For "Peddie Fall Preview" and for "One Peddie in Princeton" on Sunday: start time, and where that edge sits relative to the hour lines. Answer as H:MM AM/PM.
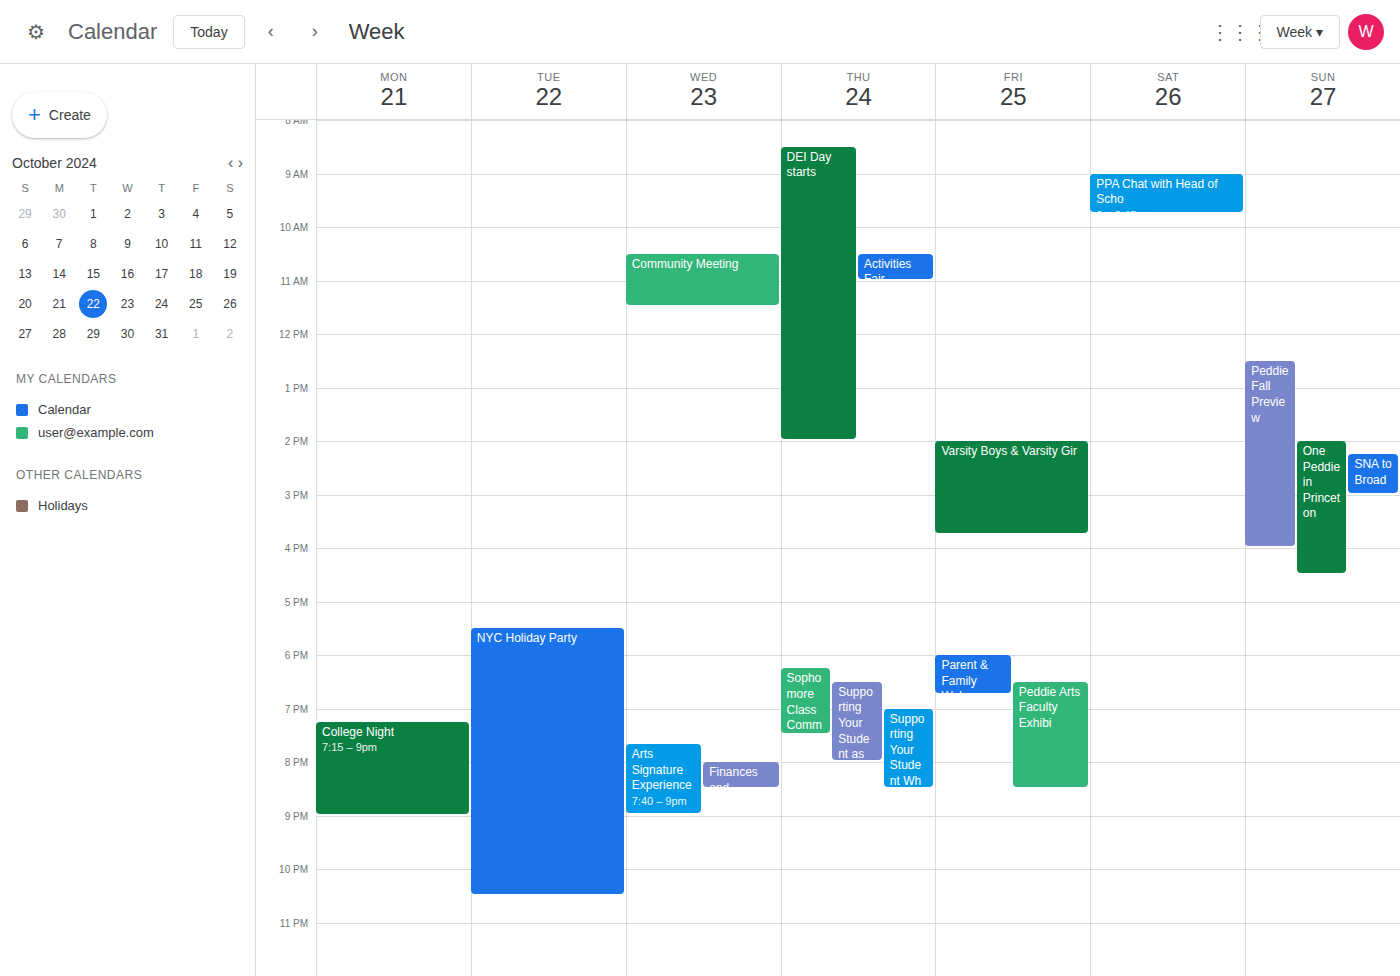
"Peddie Fall Preview": 12:30 PM, halfway between the 12 PM and 1 PM lines. "One Peddie in Princeton": 2:00 PM, exactly on the 2 PM line.